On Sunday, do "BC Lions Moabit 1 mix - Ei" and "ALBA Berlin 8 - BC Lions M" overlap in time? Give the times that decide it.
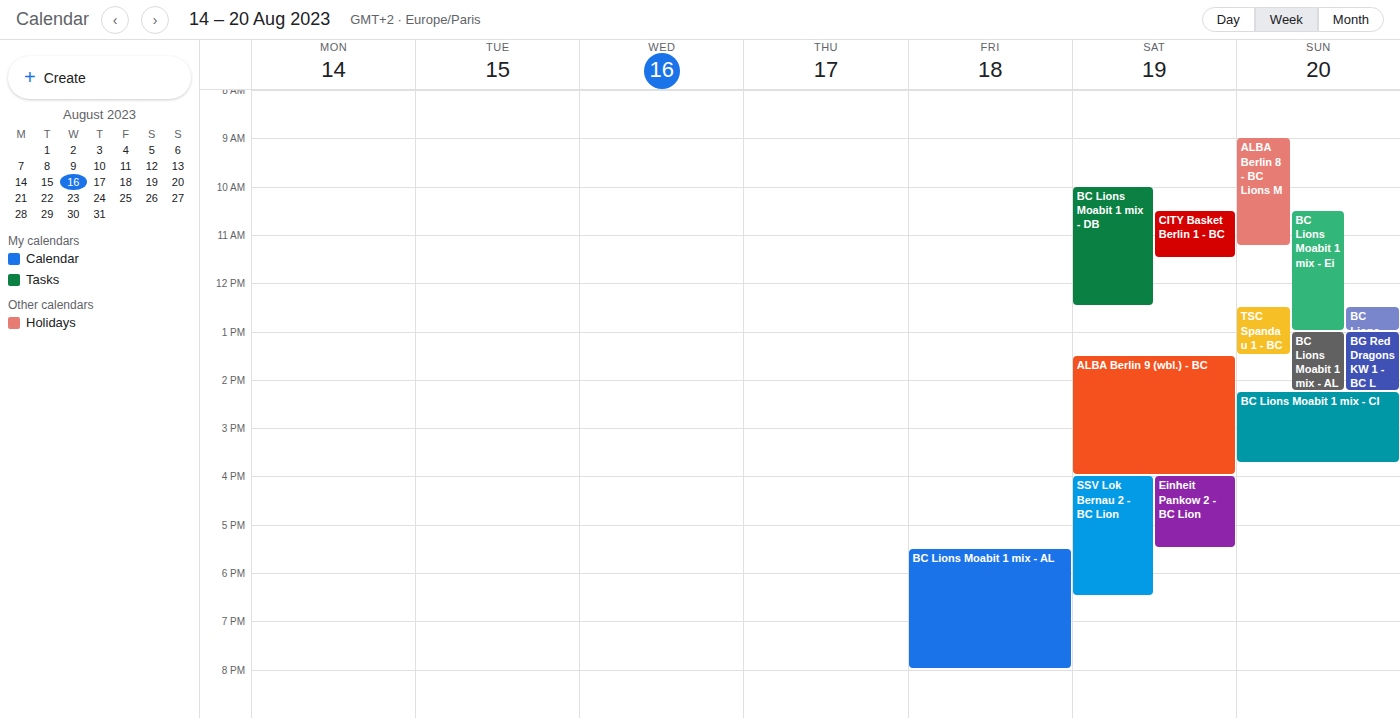
"BC Lions Moabit 1 mix - Ei" starts at 10:30 AM, before "ALBA Berlin 8 - BC Lions M" ends at 11:15 AM -- they overlap.